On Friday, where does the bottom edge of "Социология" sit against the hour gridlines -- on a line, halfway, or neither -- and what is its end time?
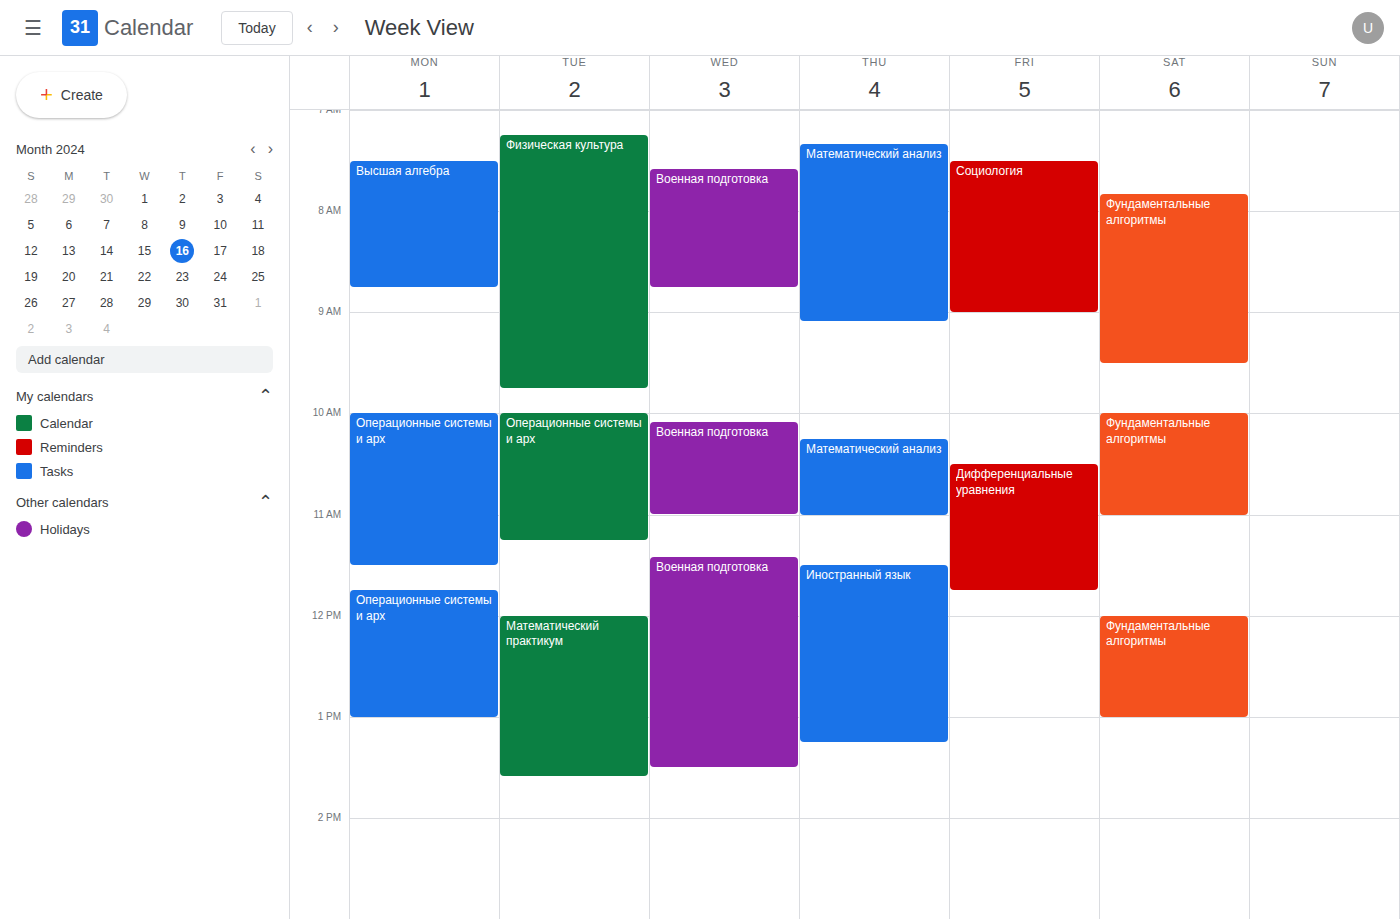
9:00 AM -- exactly on the 9 AM line.